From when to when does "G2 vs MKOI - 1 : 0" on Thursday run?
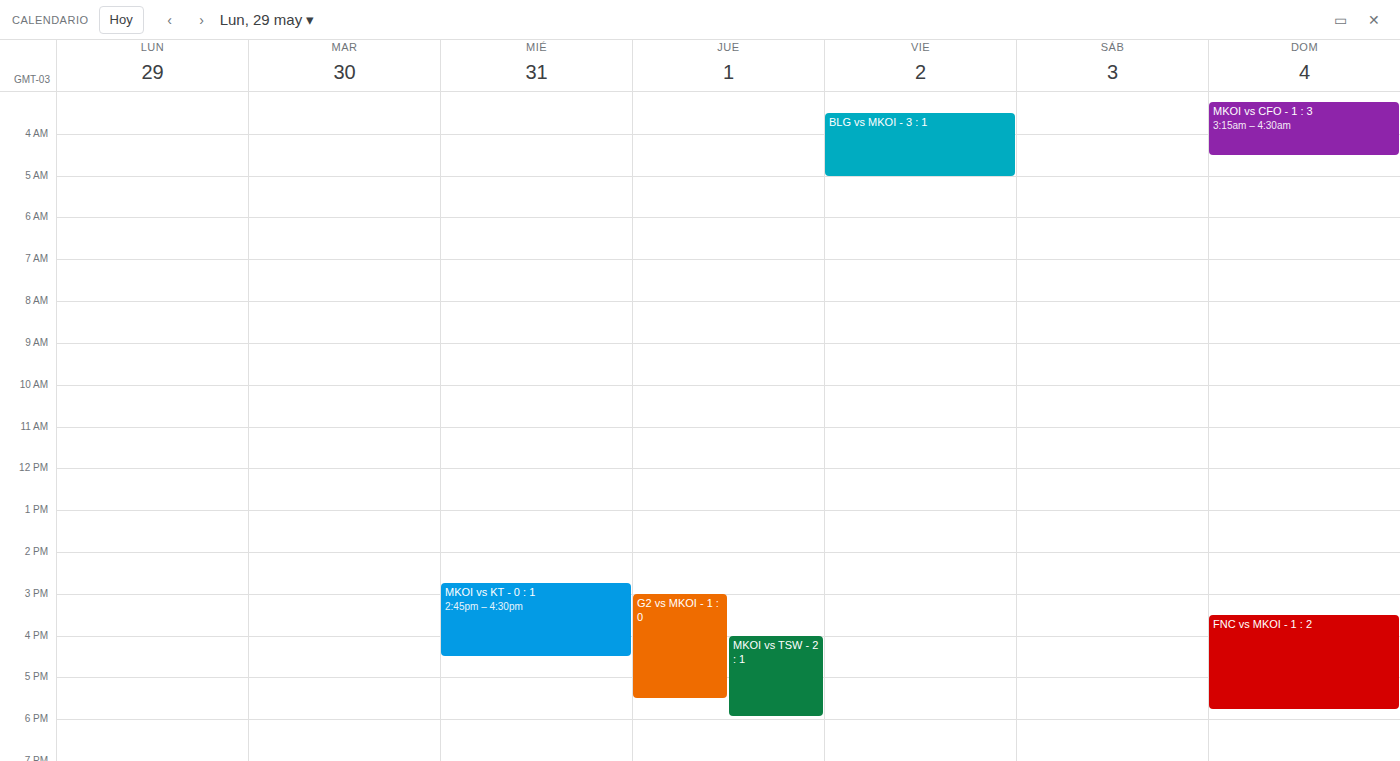
3:00 PM to 5:30 PM